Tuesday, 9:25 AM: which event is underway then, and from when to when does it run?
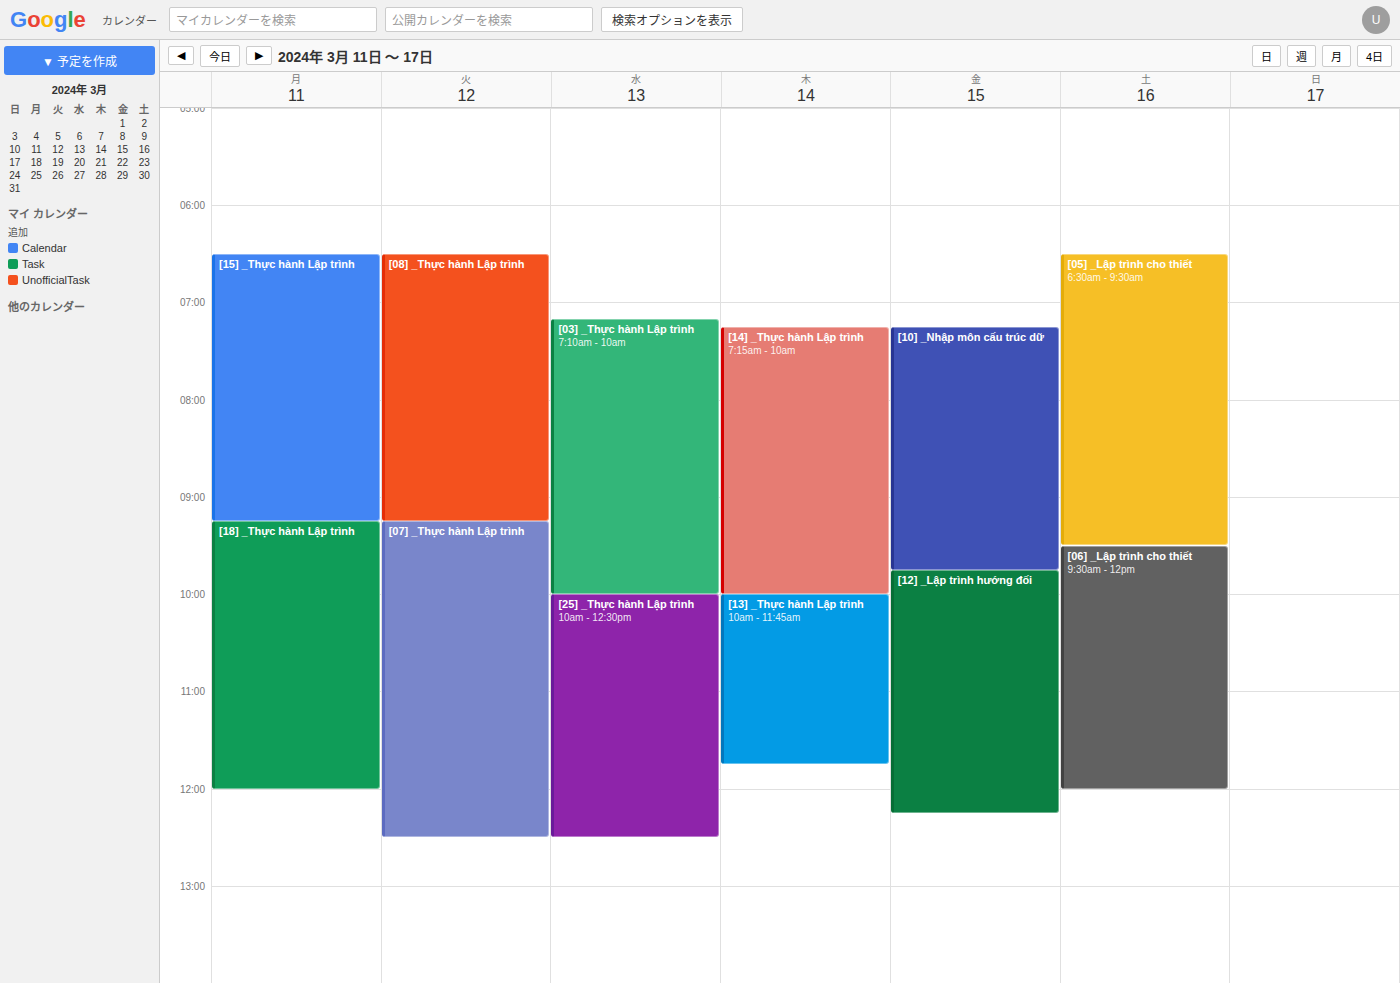
"[07] _Thực hành Lập trình", 9:15 AM to 12:30 PM